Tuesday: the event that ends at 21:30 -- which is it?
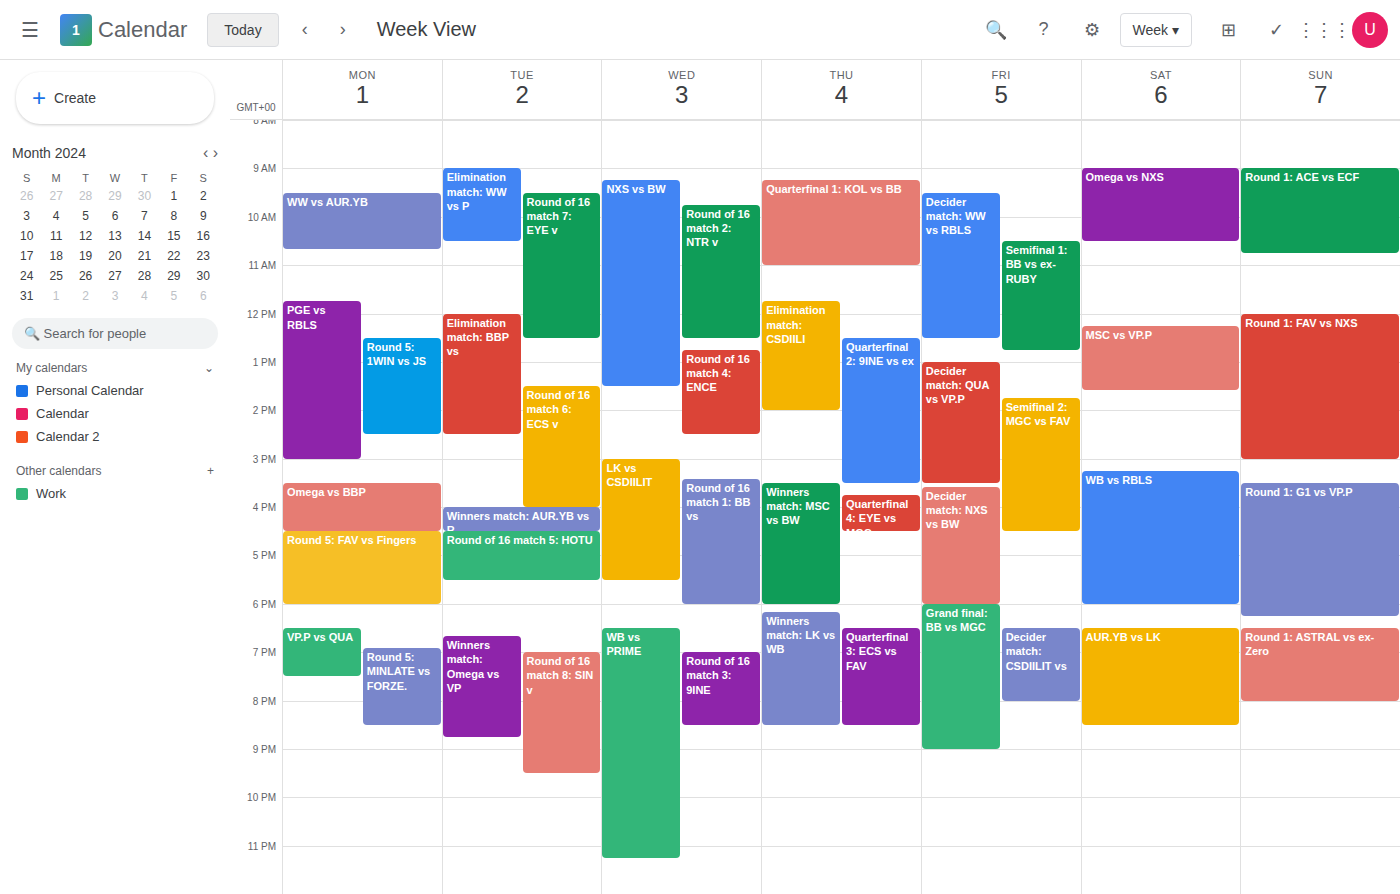
"Round of 16 match 8: SIN v"